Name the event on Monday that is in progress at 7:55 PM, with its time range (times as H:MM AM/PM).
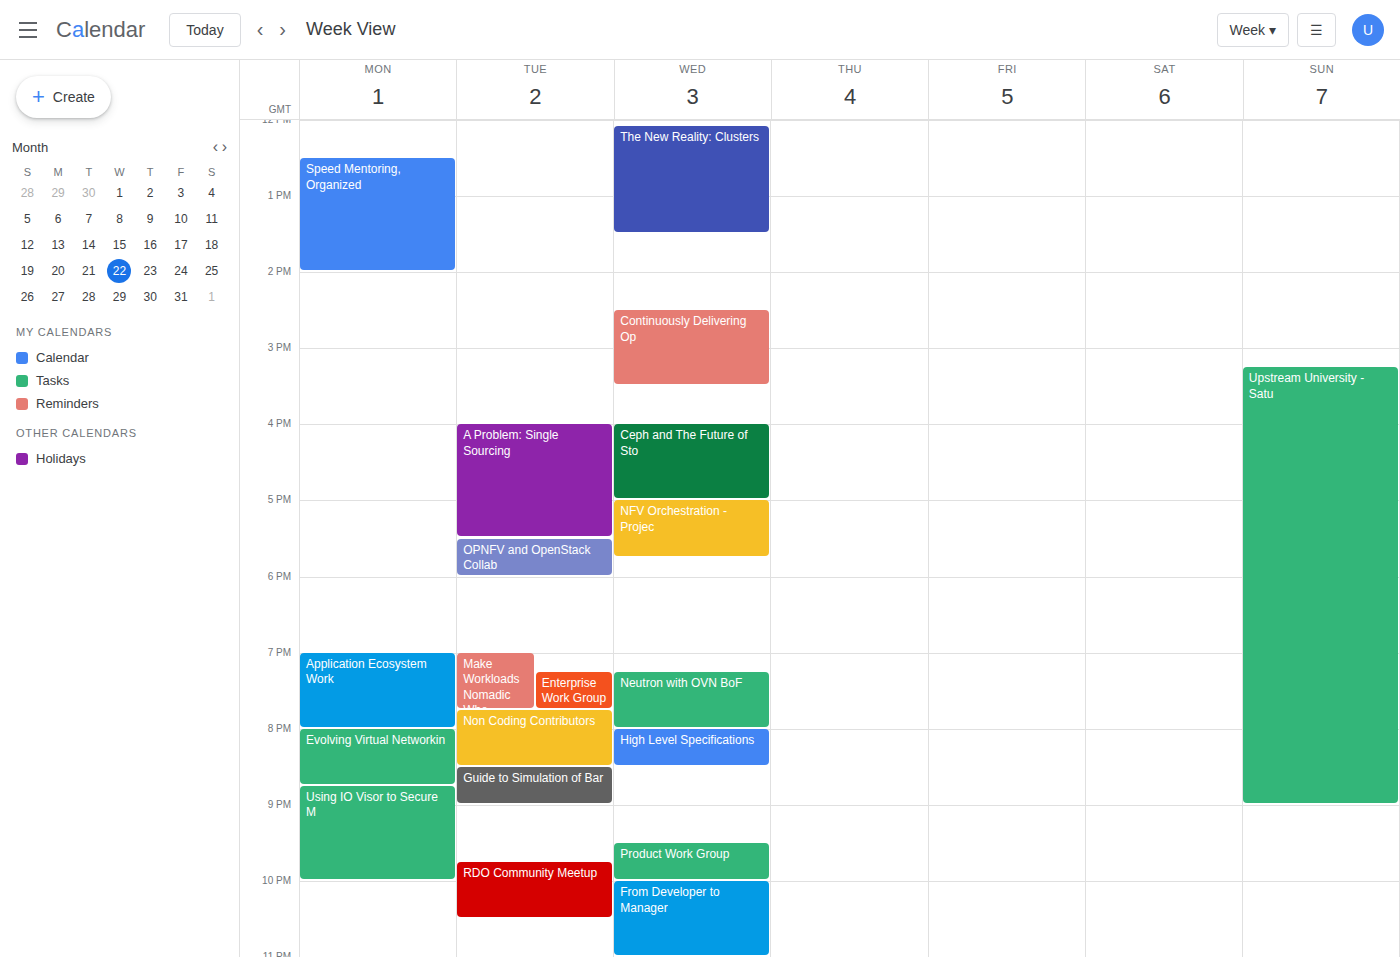
"Application Ecosystem Work", 7:00 PM to 8:00 PM